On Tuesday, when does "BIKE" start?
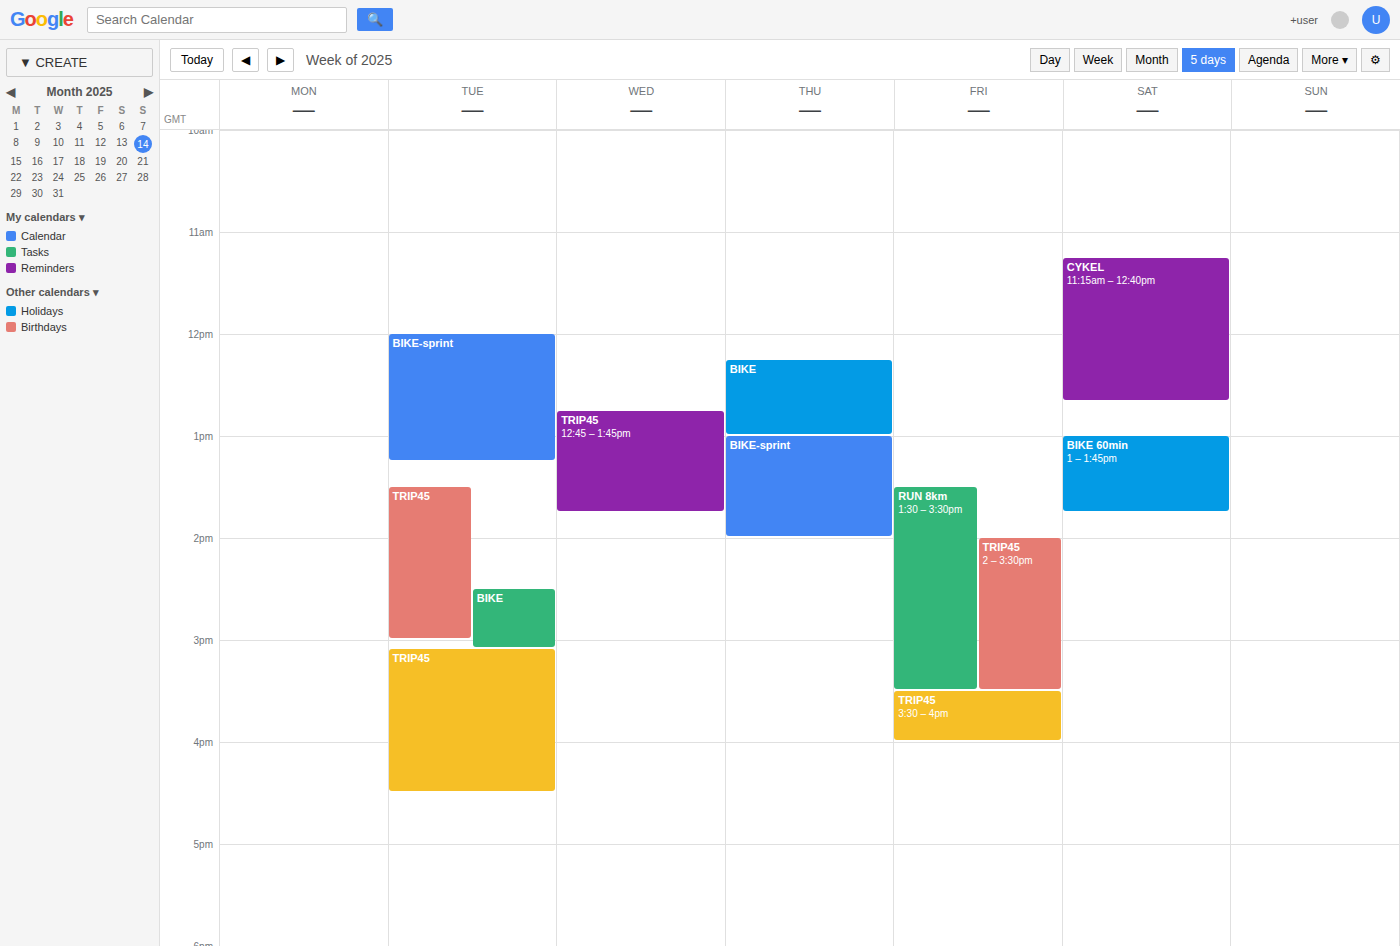
2:30 PM